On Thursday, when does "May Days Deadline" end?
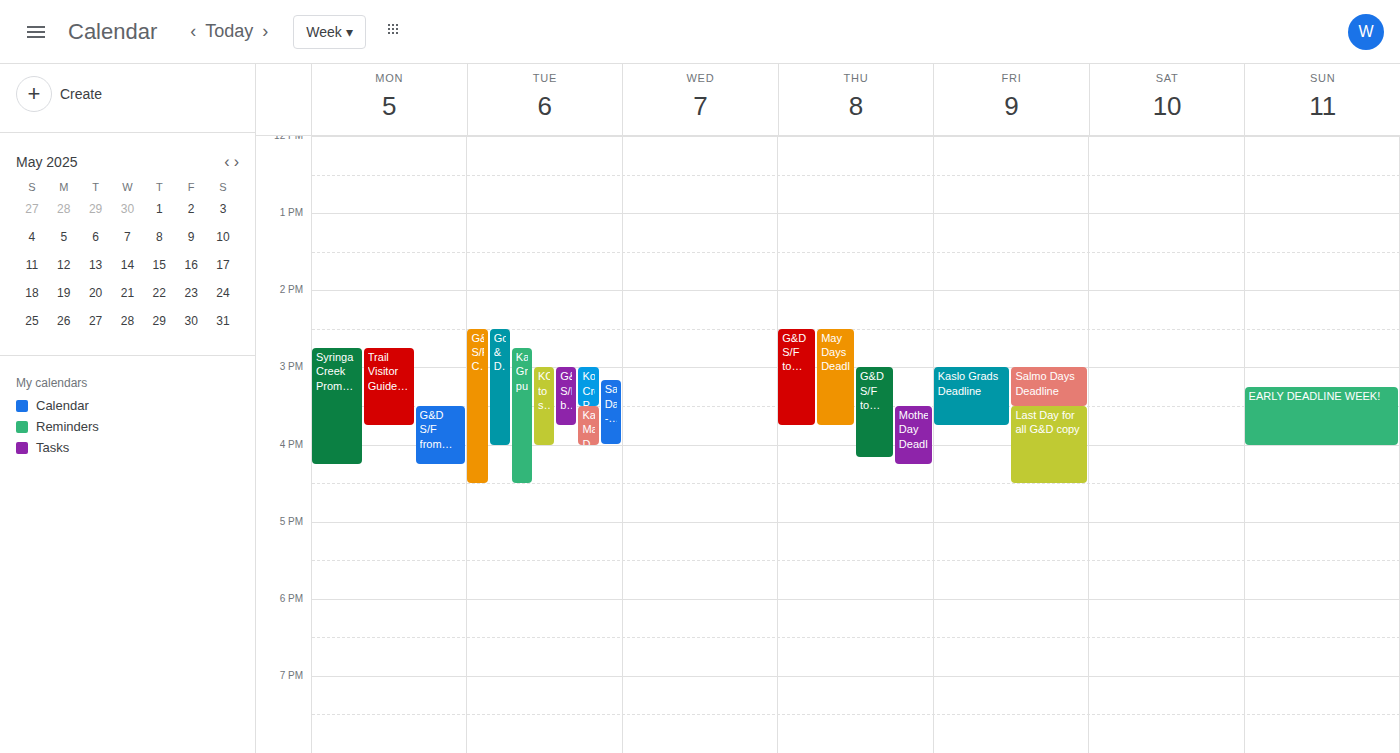
3:45 PM